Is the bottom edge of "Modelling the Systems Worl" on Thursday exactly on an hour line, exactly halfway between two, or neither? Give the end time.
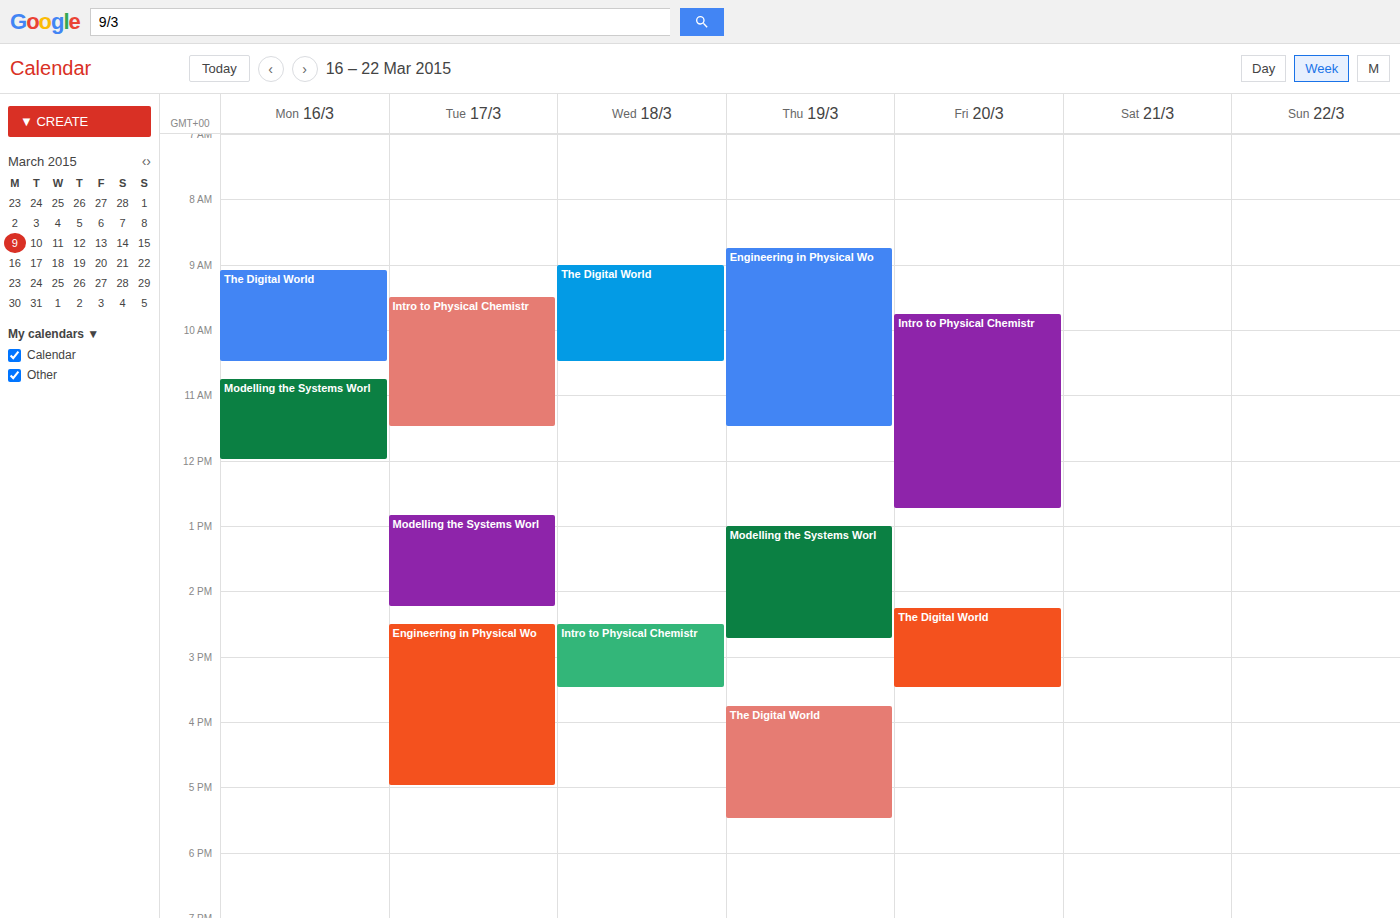
2:45 PM -- neither: three quarters of the way from the 2 PM line to the 3 PM line.